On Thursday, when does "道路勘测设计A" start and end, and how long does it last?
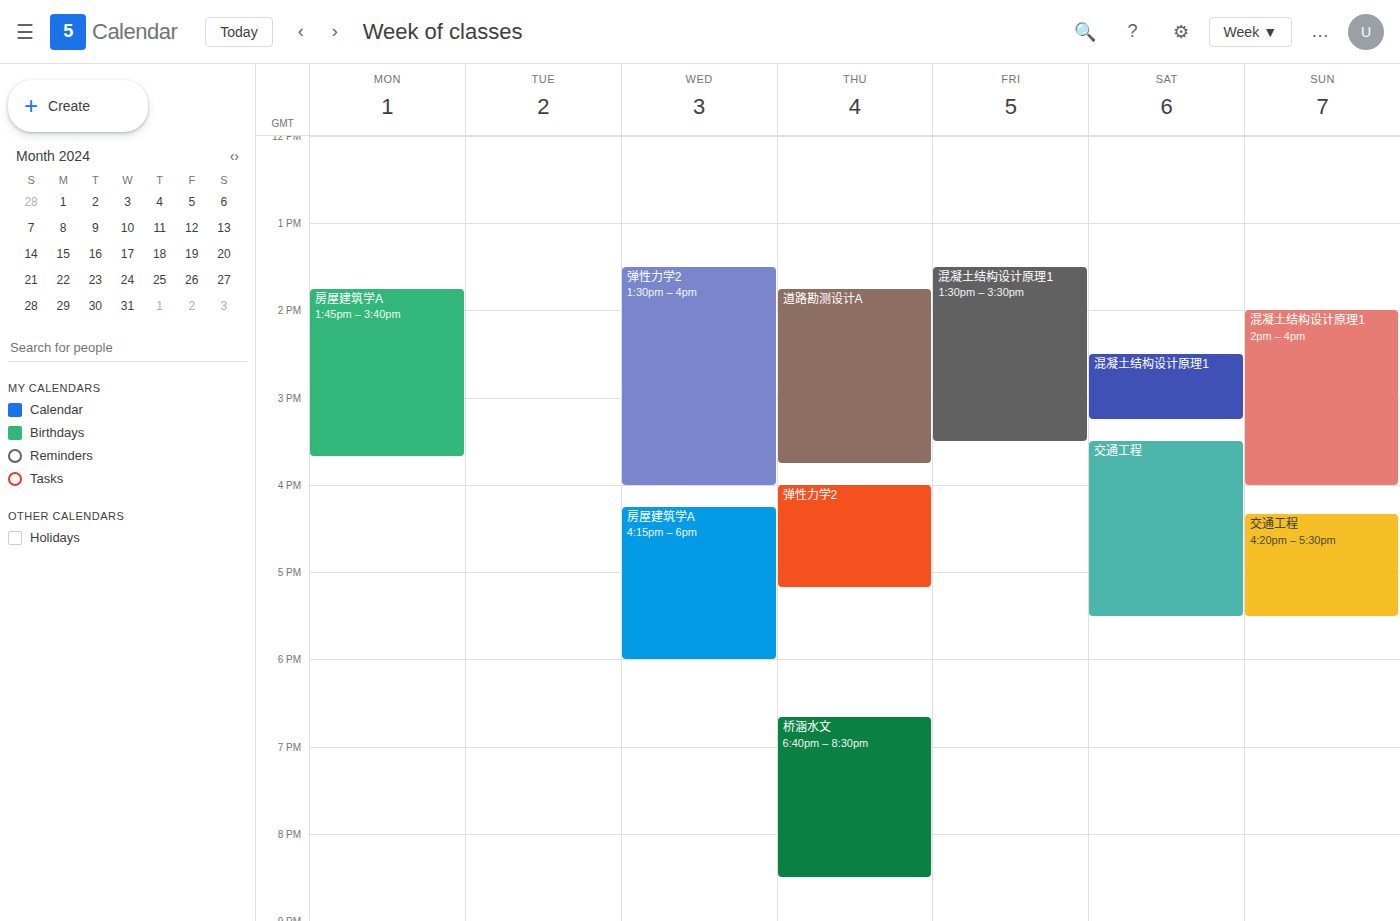
13:45 to 15:45, 2 hours